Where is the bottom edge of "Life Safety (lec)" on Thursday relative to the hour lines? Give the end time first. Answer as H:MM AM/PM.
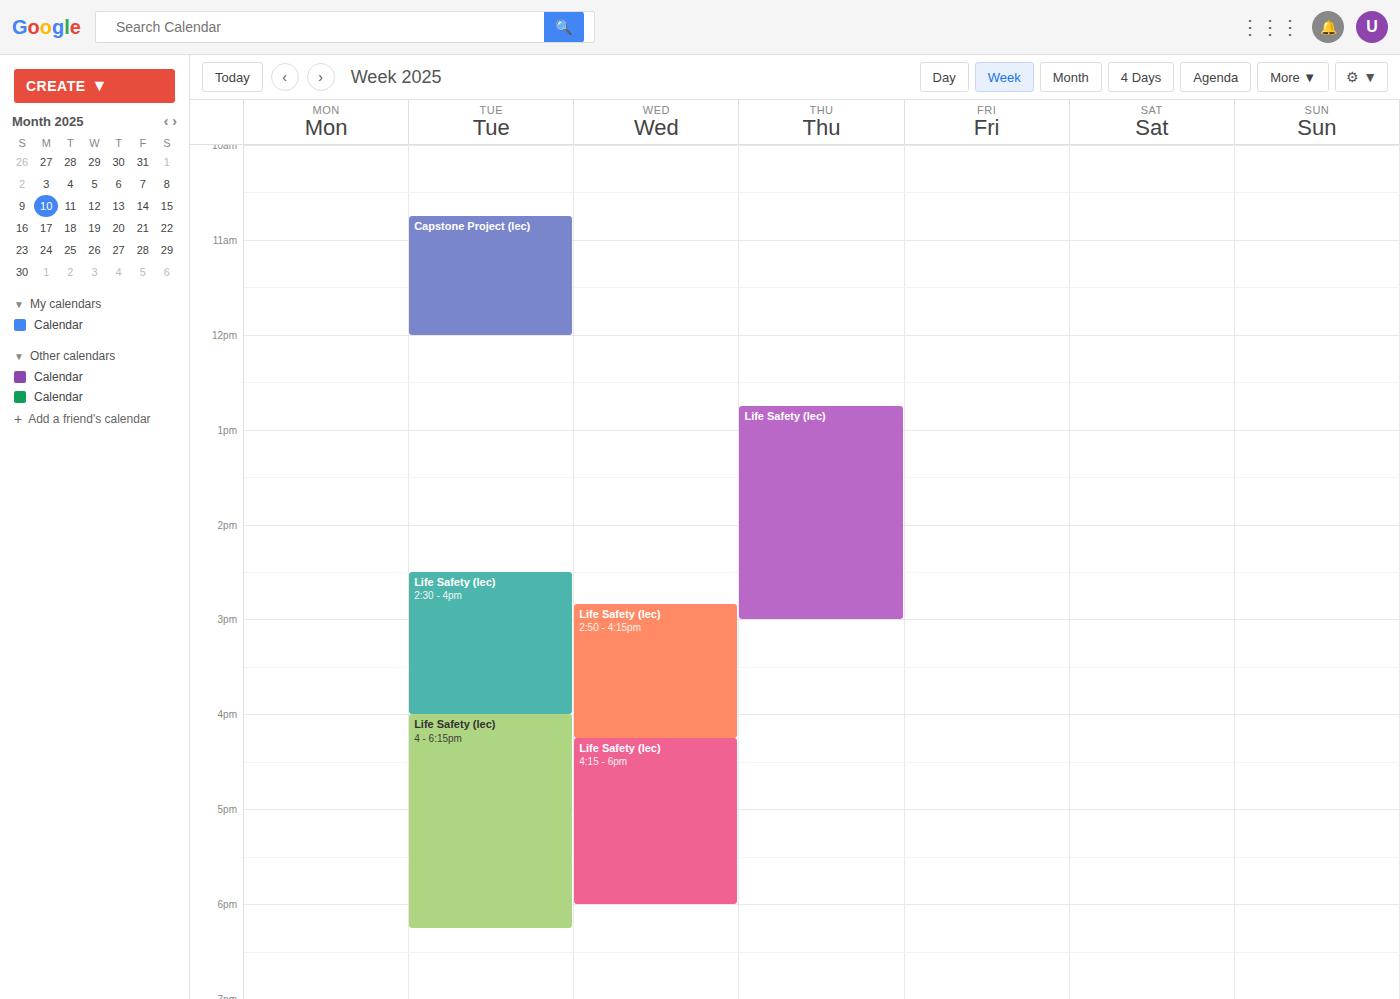
3:00 PM -- exactly on the 3 PM line.